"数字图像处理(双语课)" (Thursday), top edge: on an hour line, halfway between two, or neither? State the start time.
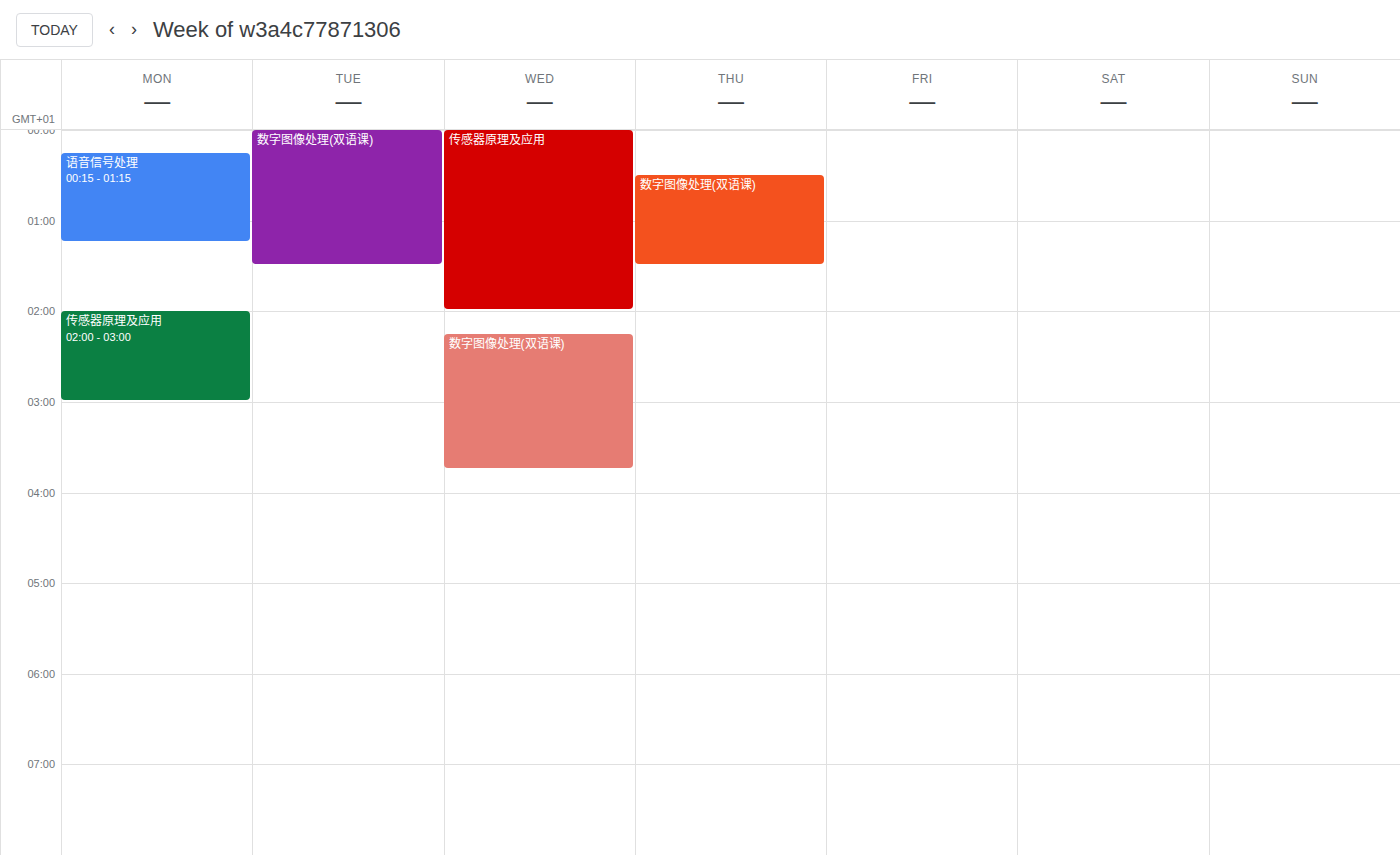
12:30 AM -- halfway between the 12 AM and 1 AM lines.